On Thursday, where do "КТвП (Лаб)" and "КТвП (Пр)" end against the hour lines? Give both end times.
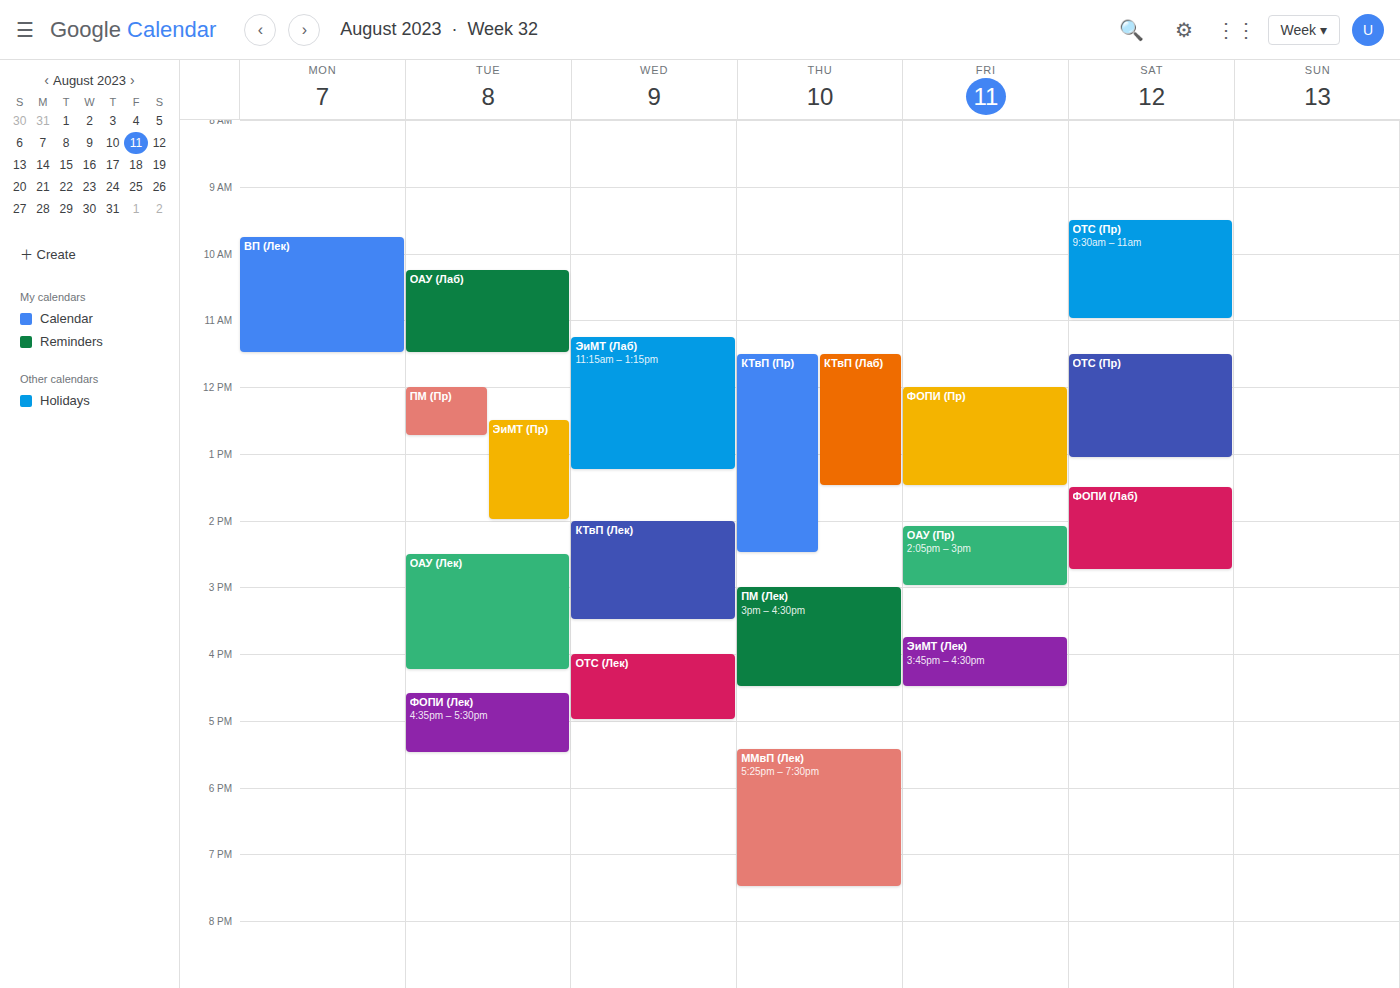
"КТвП (Лаб)": 13:30, halfway between the 13:00 and 14:00 lines. "КТвП (Пр)": 14:30, halfway between the 14:00 and 15:00 lines.